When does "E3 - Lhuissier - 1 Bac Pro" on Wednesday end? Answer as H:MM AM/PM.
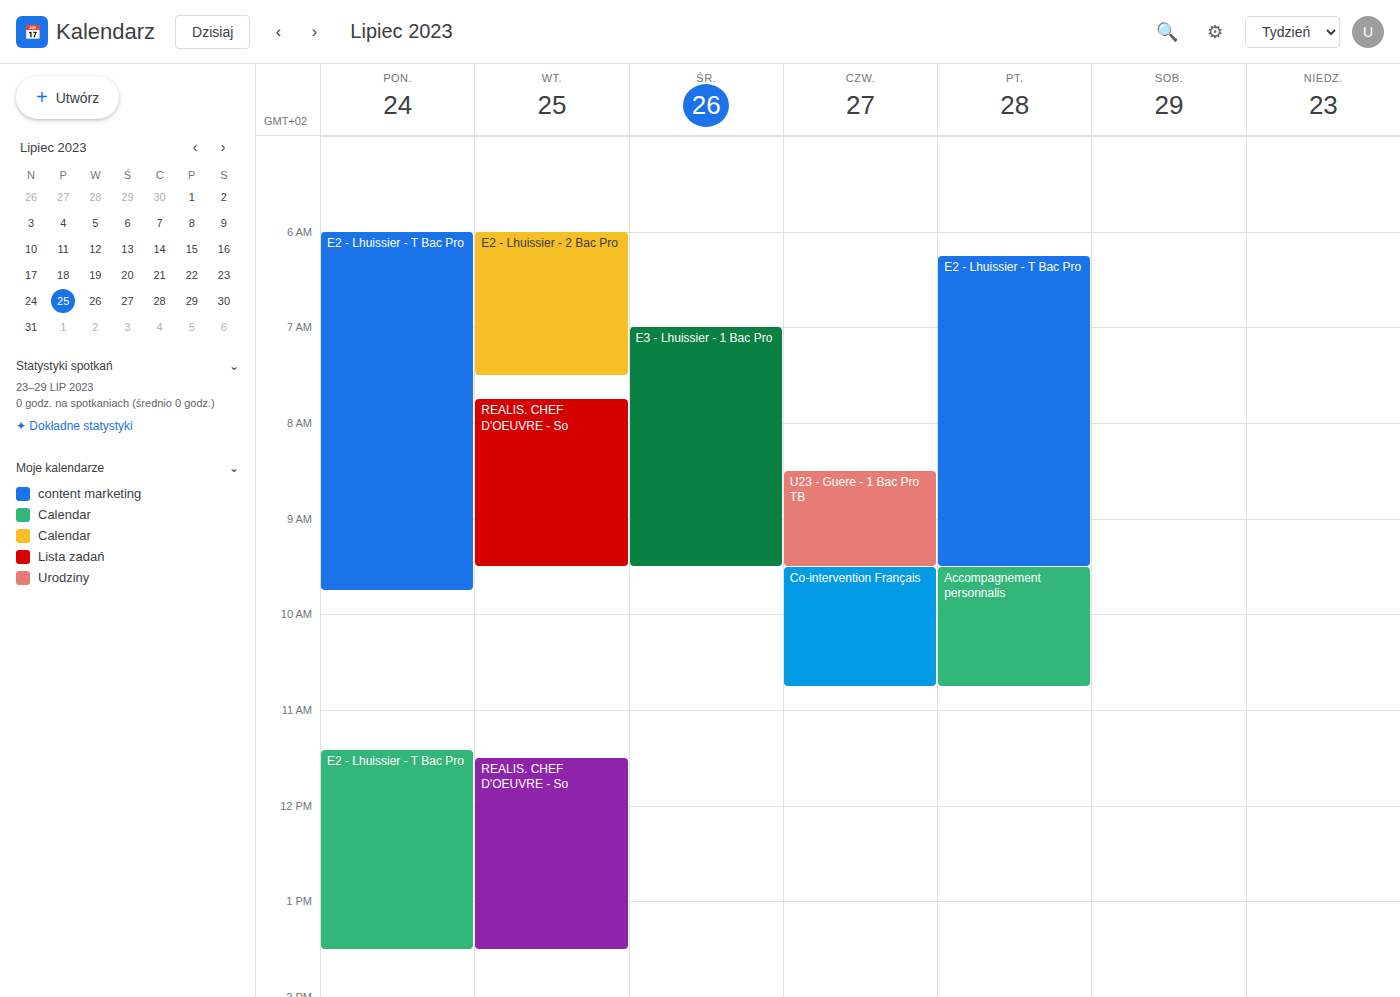
9:30 AM